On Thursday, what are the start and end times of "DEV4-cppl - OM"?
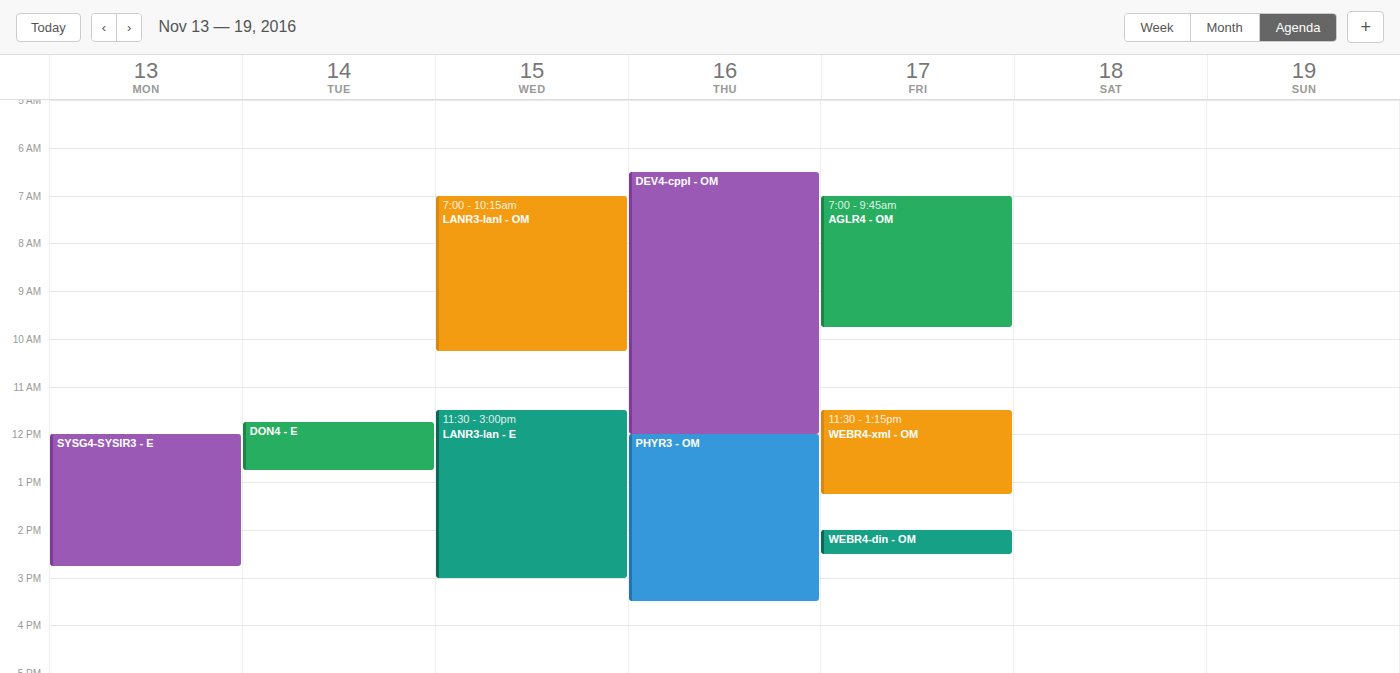
6:30 AM to 12:00 PM